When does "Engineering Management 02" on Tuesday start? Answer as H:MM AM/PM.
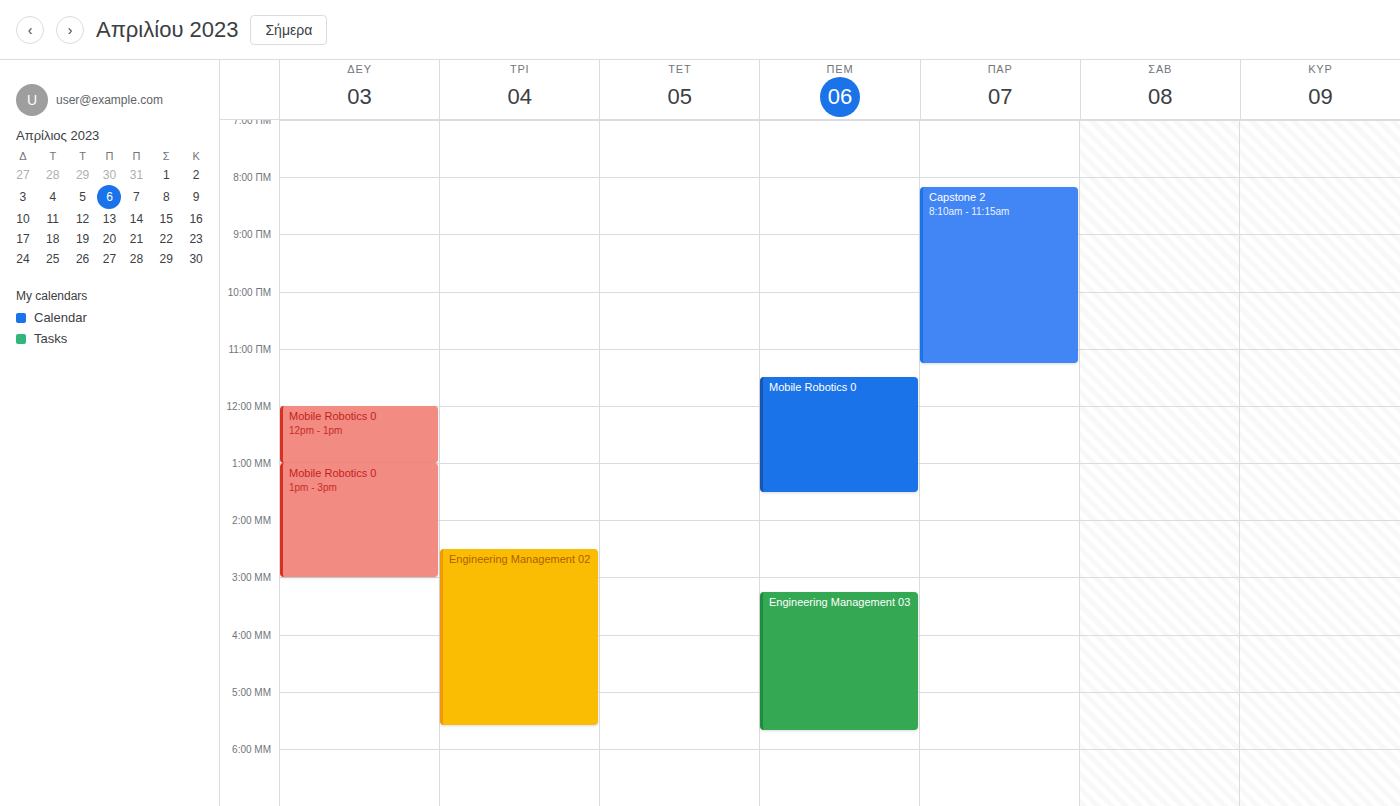
2:30 PM